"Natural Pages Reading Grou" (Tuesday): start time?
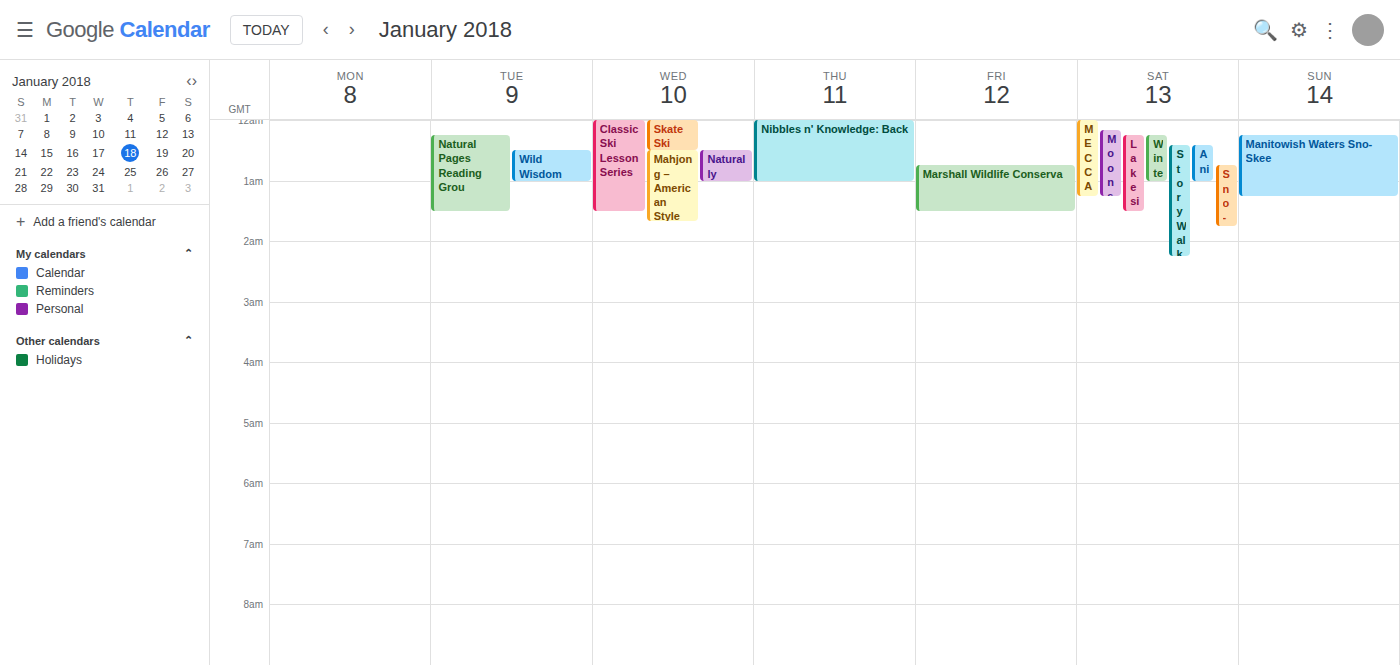
00:15